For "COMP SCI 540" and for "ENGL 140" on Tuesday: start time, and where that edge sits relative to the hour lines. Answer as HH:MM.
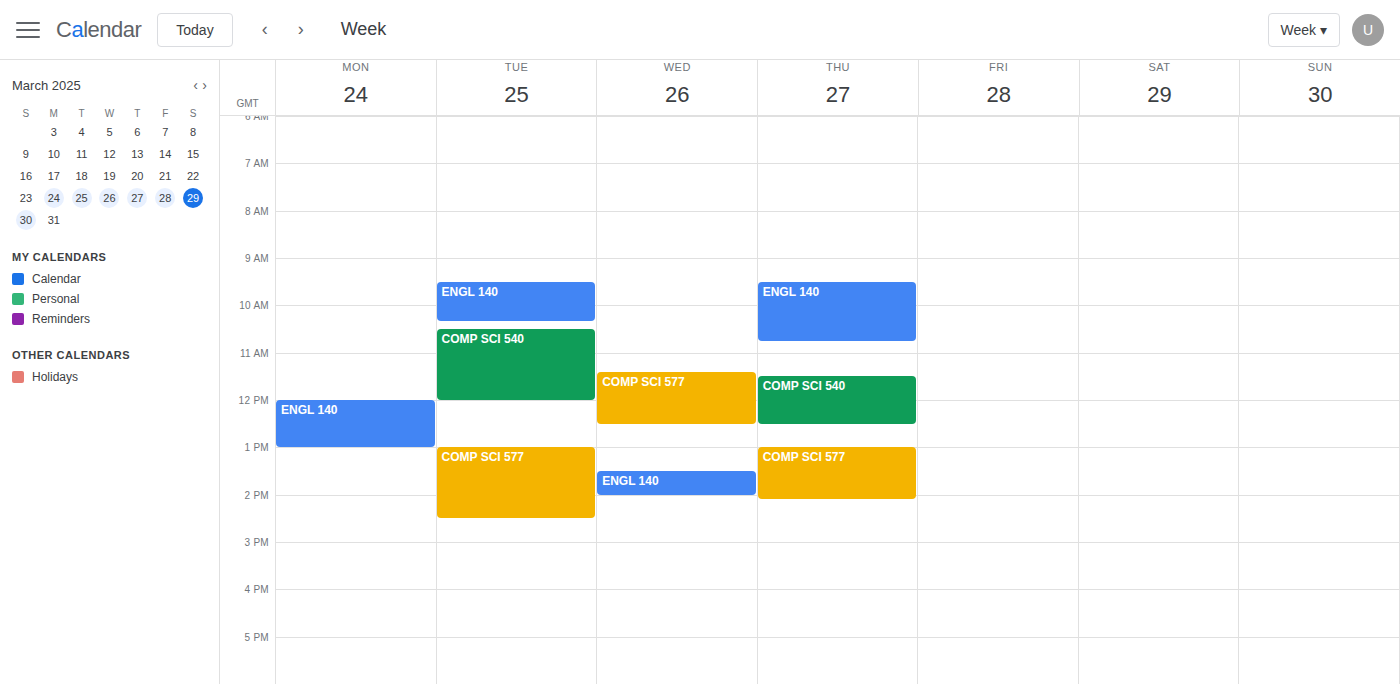
"COMP SCI 540": 10:30, halfway between the 10:00 and 11:00 lines. "ENGL 140": 09:30, halfway between the 09:00 and 10:00 lines.